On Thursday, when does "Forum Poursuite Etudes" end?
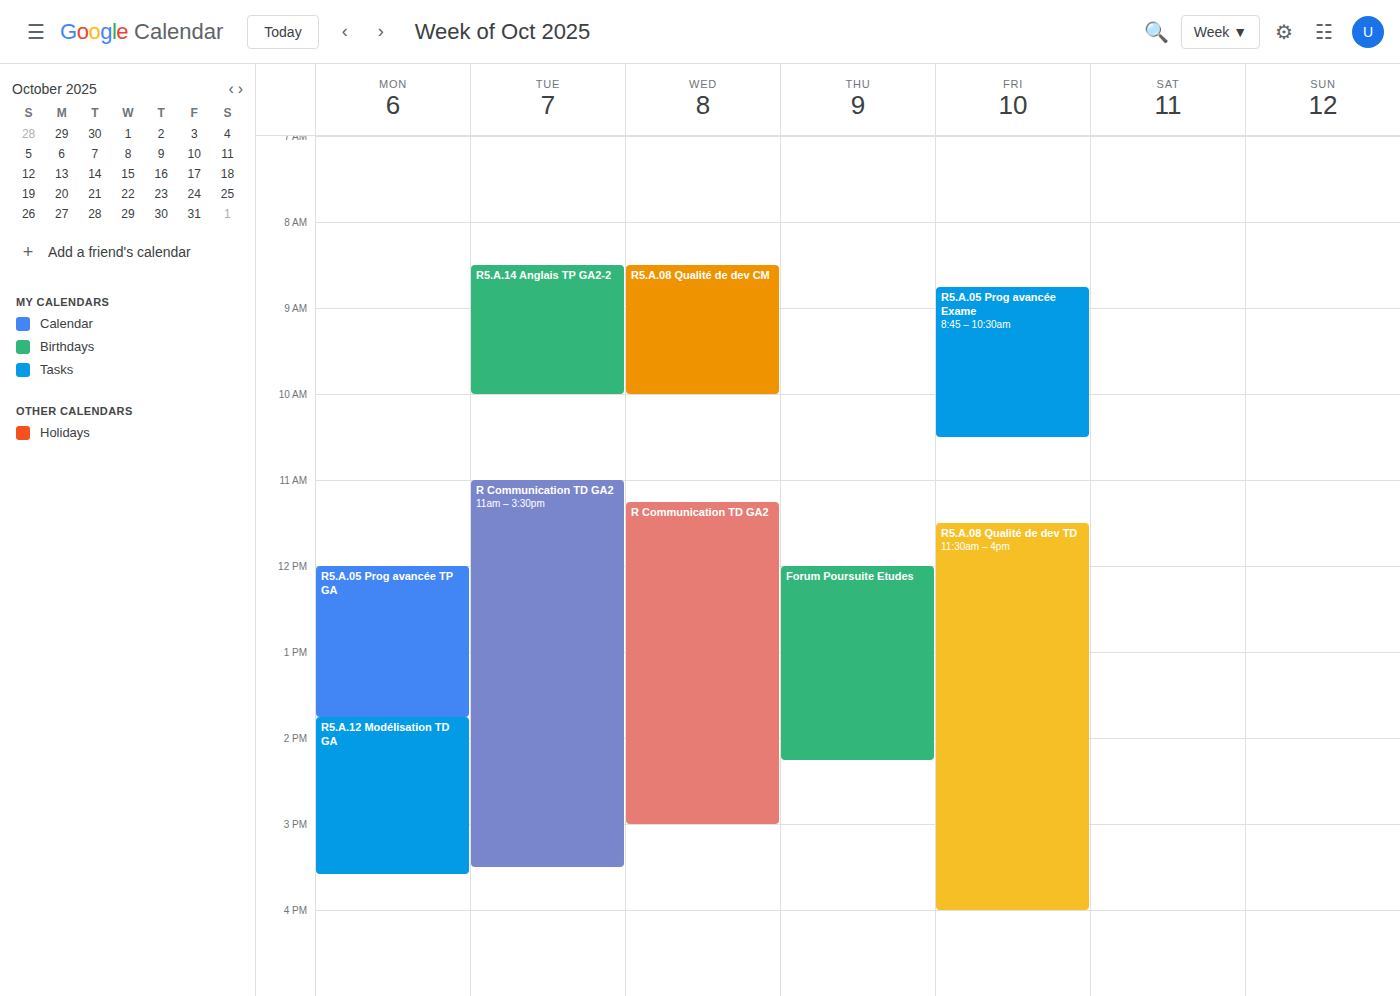
2:15 PM